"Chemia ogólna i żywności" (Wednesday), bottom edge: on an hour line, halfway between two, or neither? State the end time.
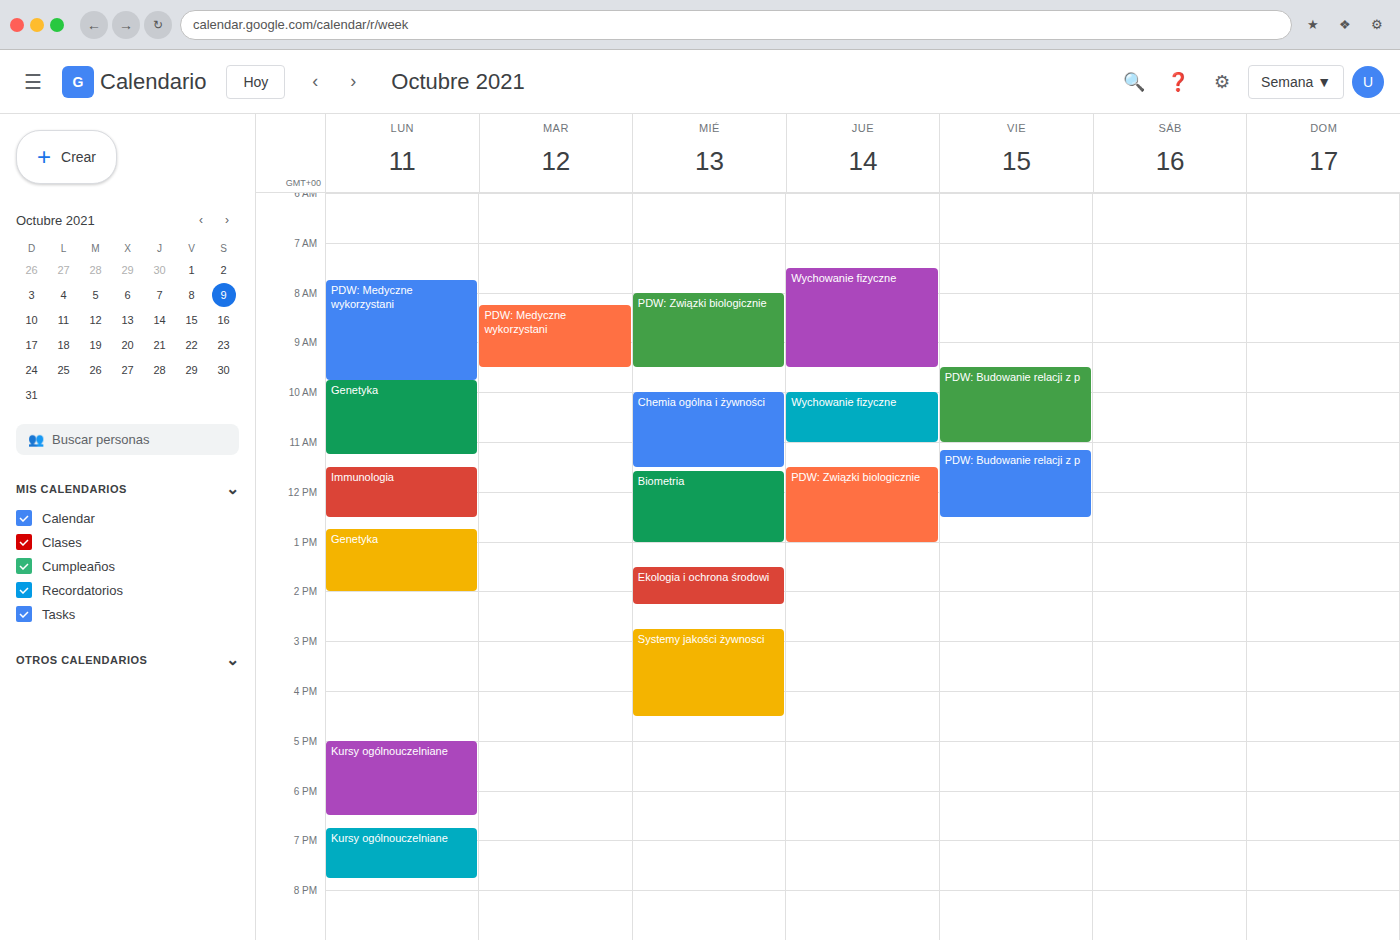
11:30 AM -- halfway between the 11 AM and 12 PM lines.